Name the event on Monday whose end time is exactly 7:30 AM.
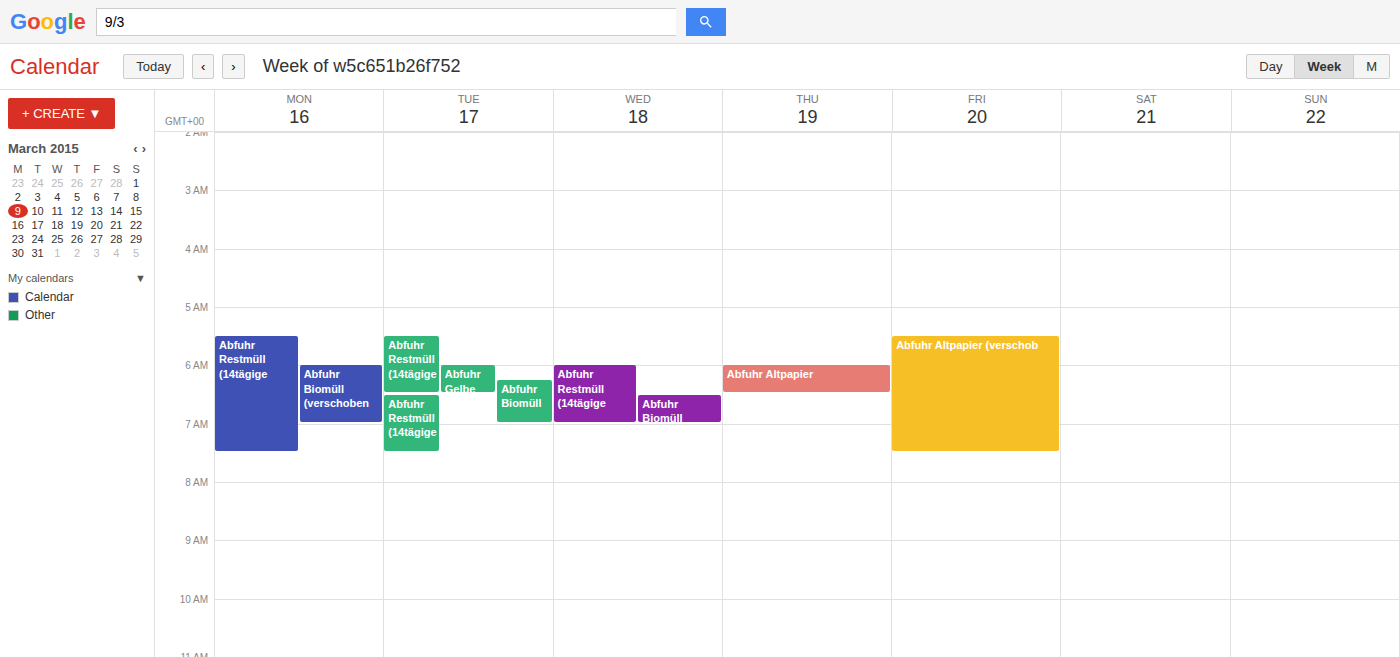
"Abfuhr Restmüll (14tägige"